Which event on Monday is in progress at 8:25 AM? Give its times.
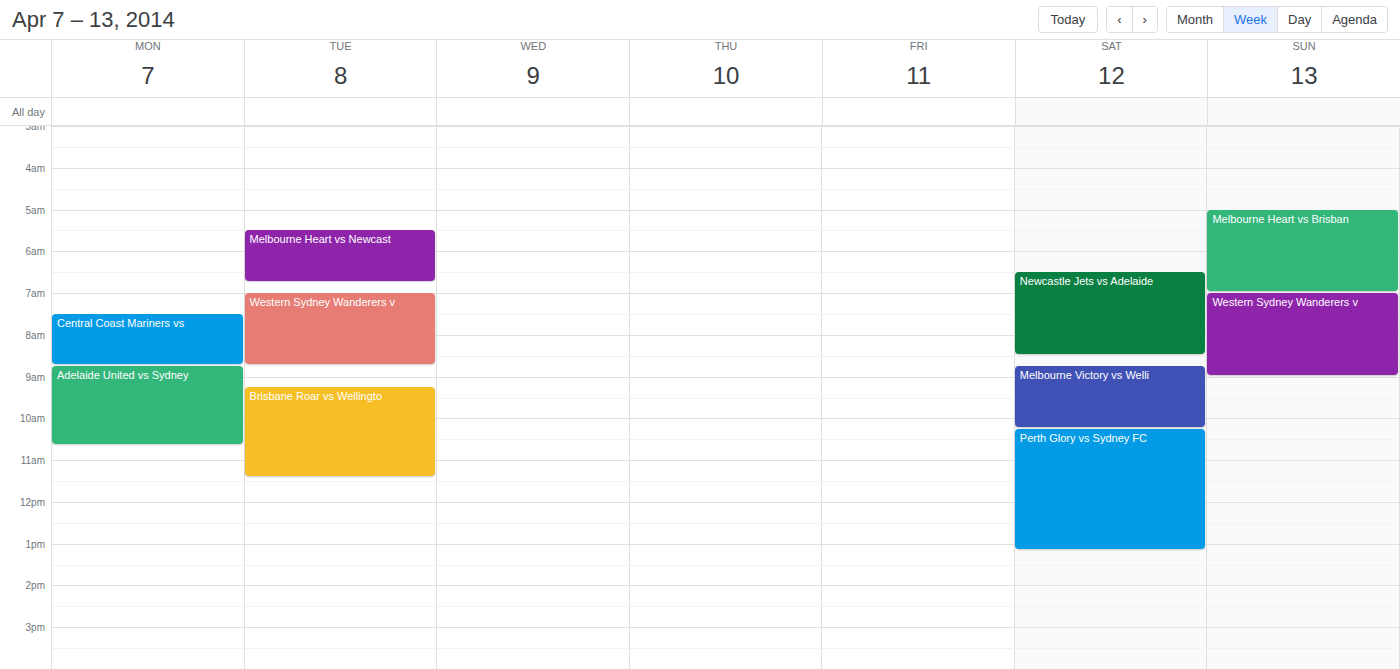
"Central Coast Mariners vs", 7:30 AM to 8:45 AM